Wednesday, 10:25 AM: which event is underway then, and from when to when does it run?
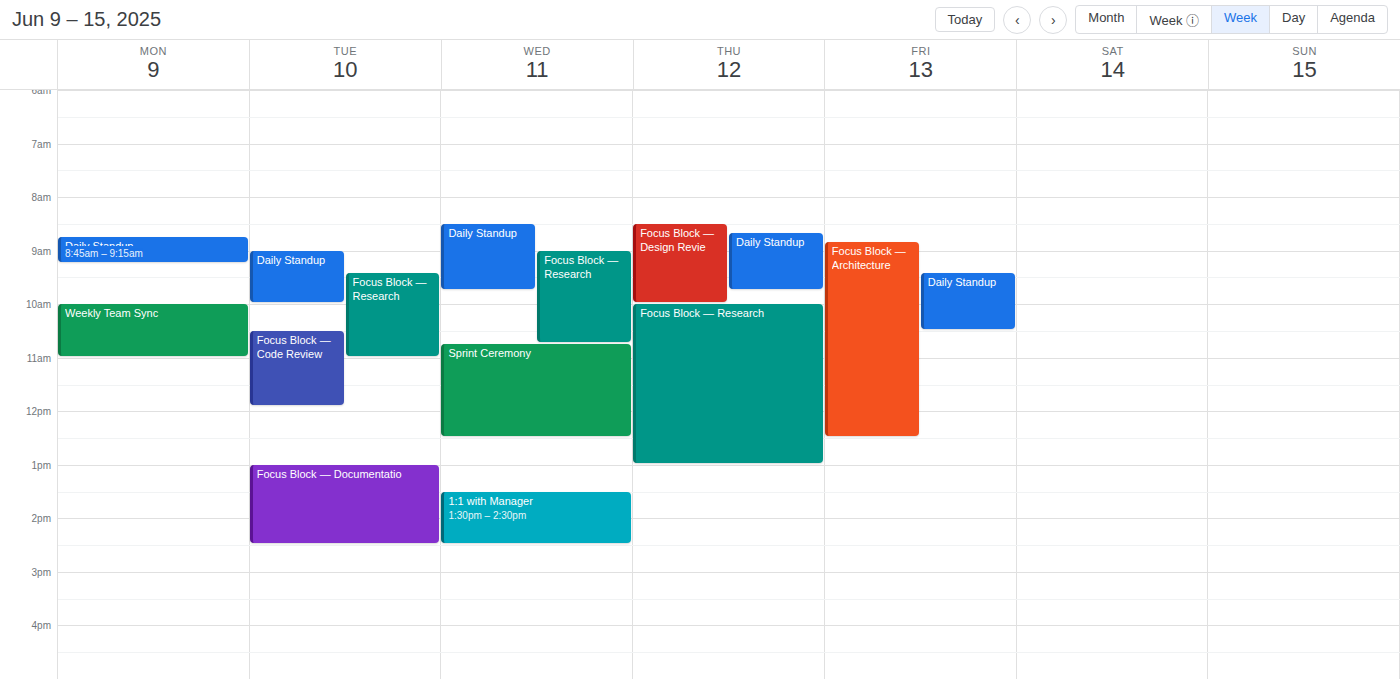
"Focus Block — Research", 9:00 AM to 10:45 AM